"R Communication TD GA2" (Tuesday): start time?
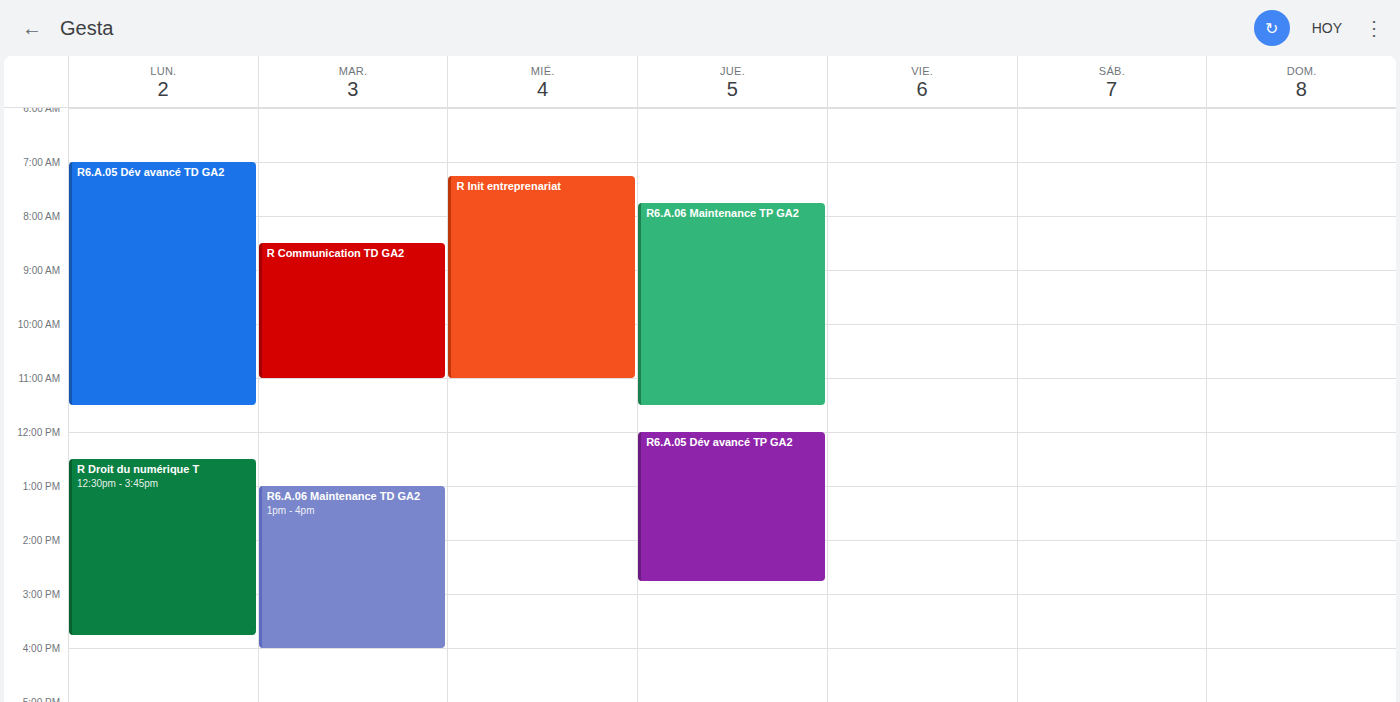
8:30 AM